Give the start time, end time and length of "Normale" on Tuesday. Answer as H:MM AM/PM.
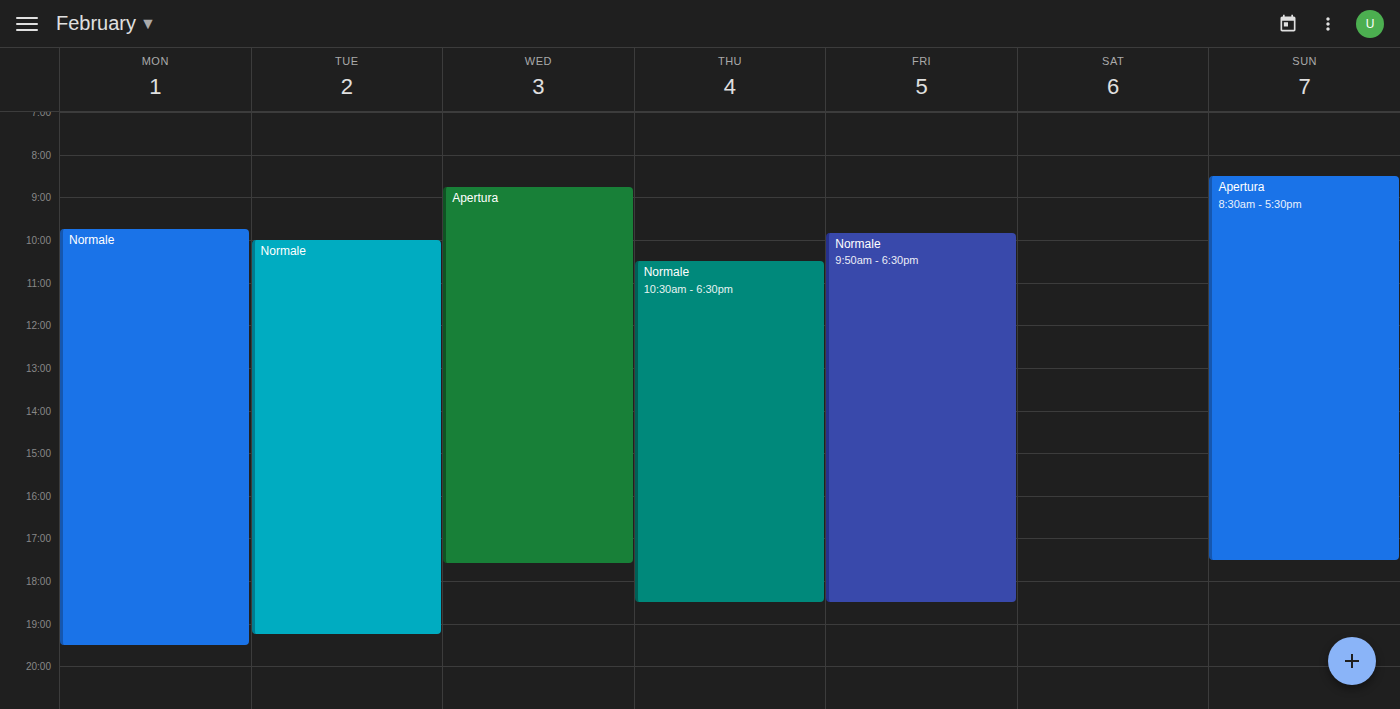
10:00 AM to 7:15 PM, 9 hours 15 minutes